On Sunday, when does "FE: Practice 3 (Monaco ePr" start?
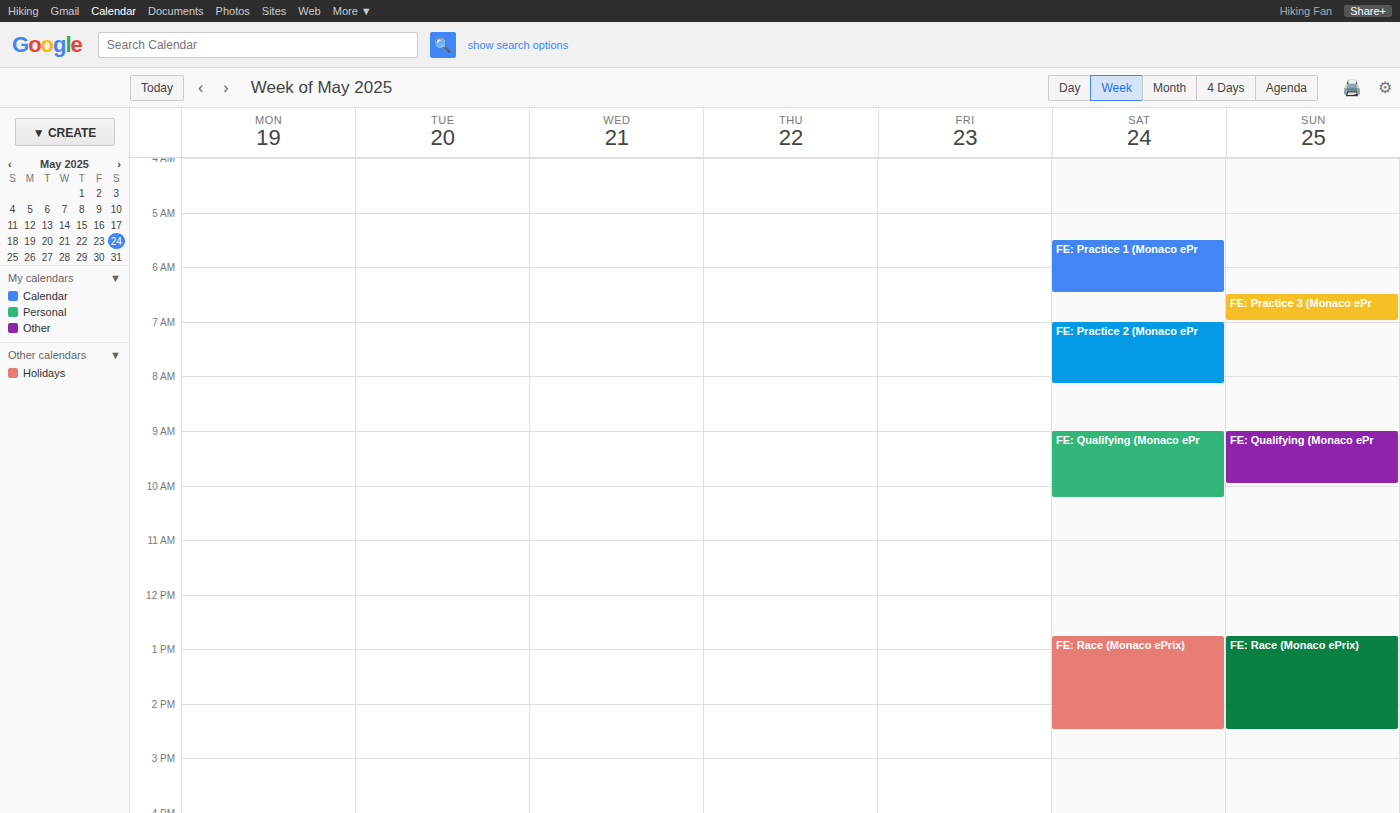
6:30 AM